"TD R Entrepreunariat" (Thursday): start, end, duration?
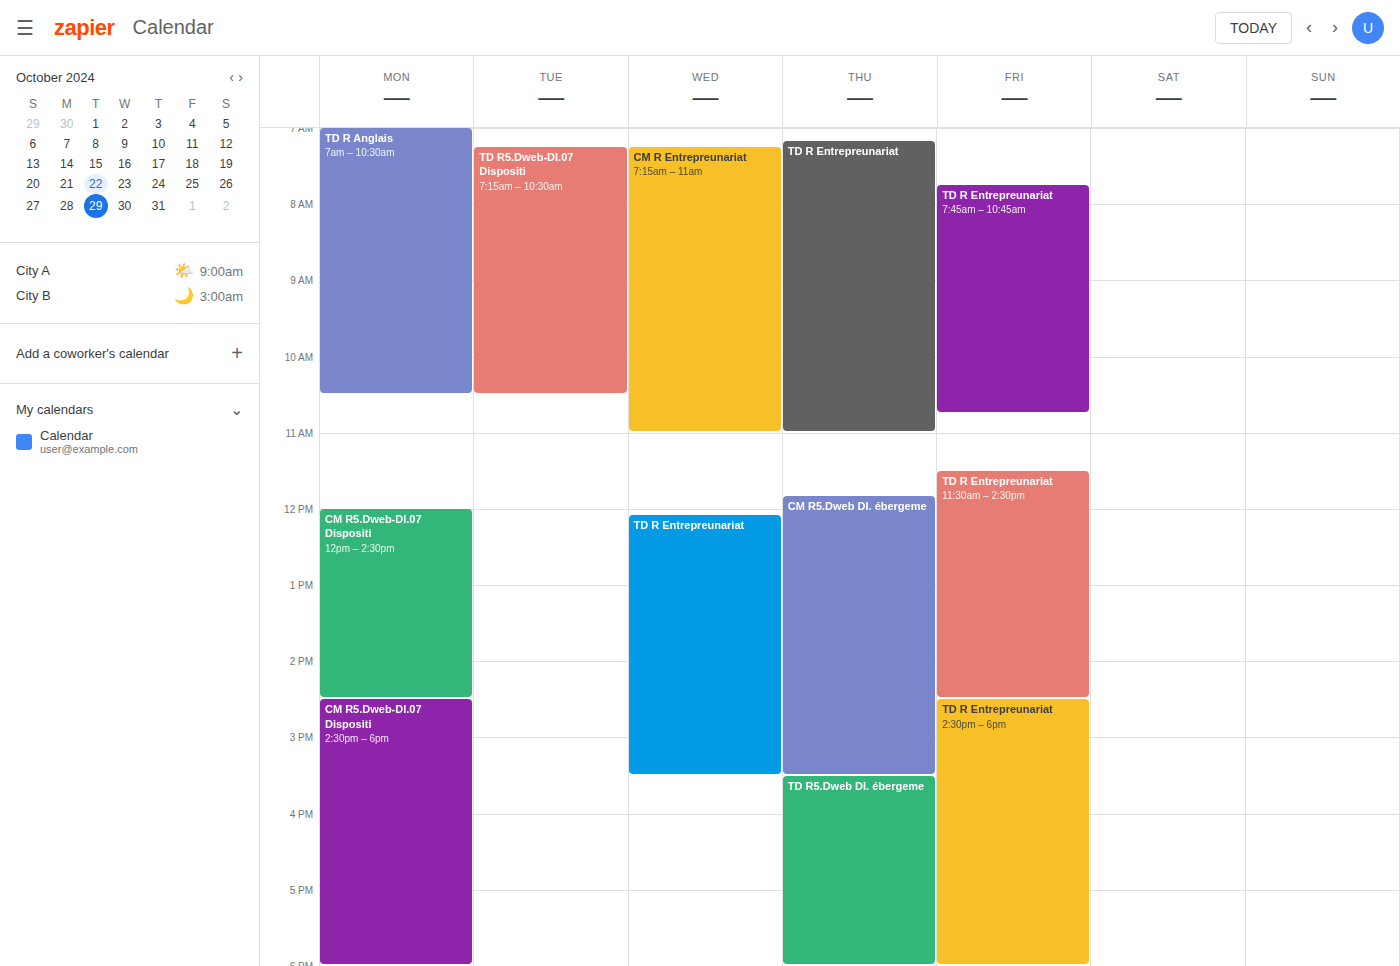
7:10 AM to 11:00 AM, 3 hours 50 minutes